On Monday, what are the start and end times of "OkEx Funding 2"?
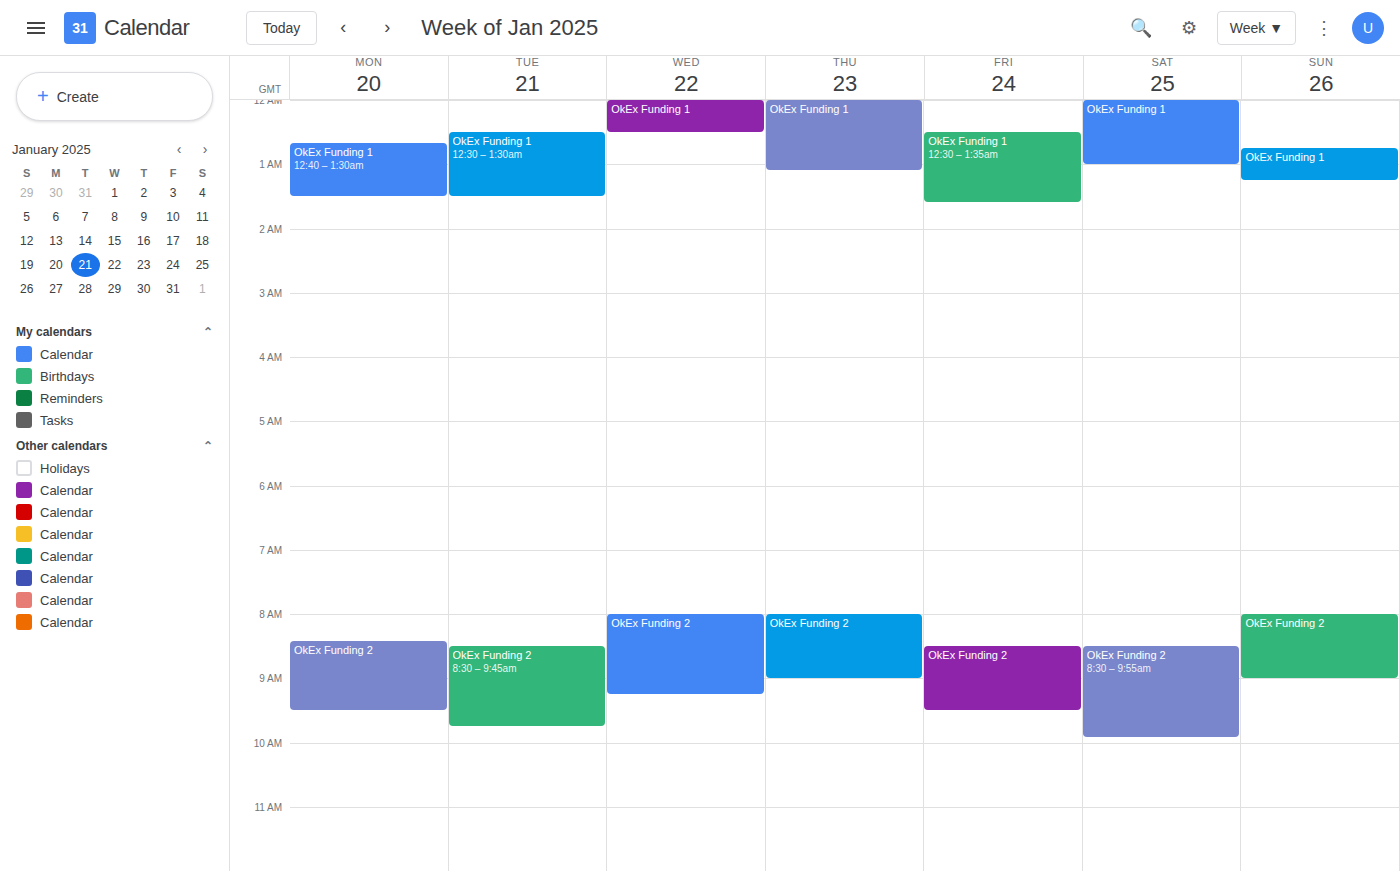
8:25 AM to 9:30 AM